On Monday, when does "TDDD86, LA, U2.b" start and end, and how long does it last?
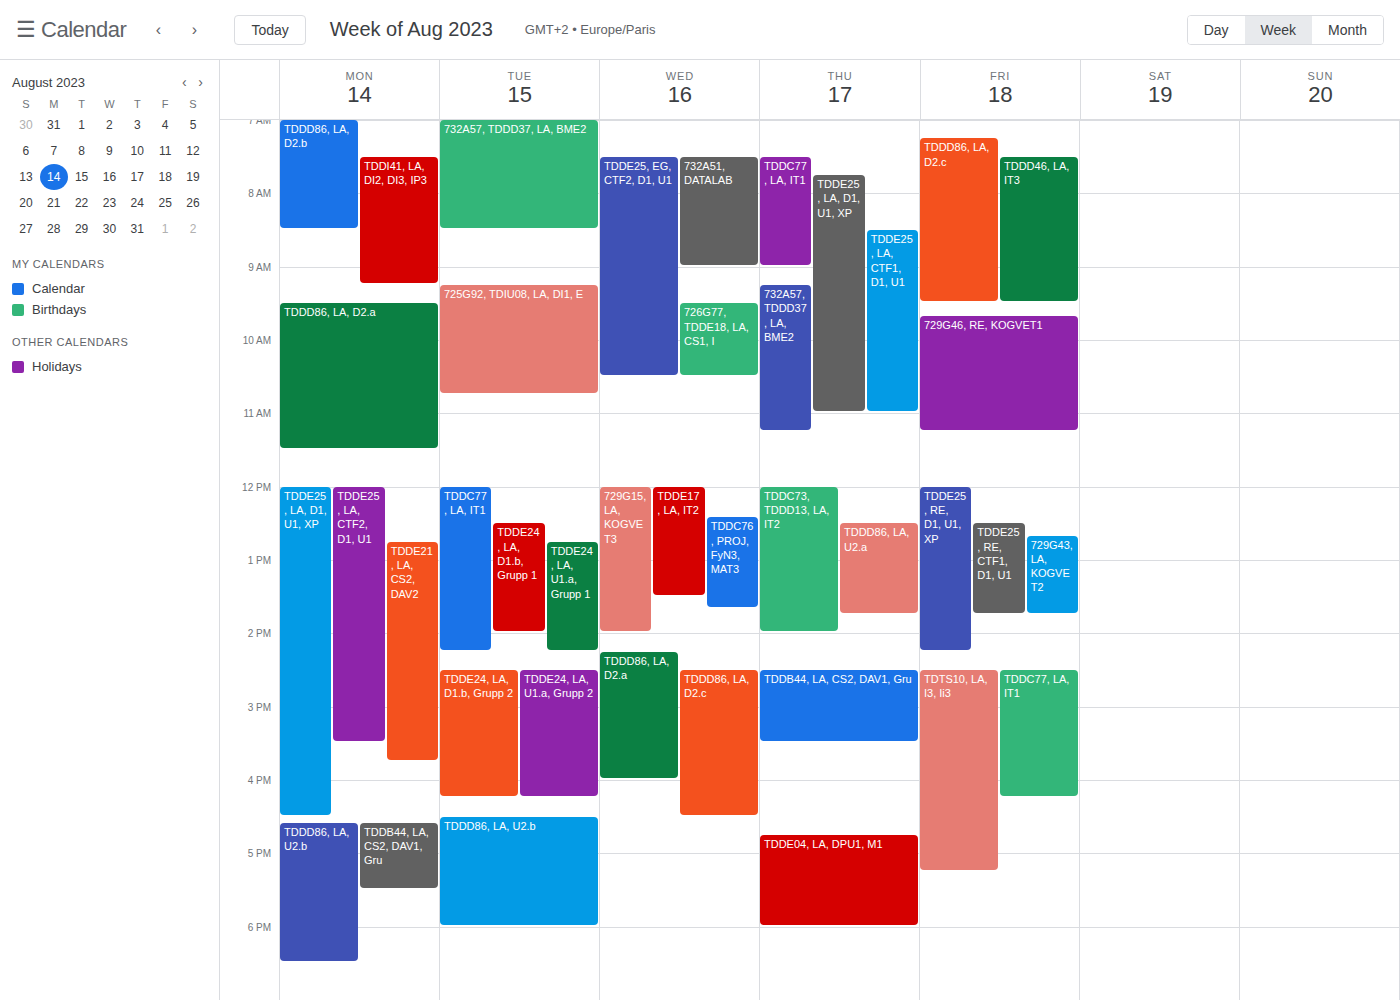
4:35 PM to 6:30 PM, 1 hour 55 minutes